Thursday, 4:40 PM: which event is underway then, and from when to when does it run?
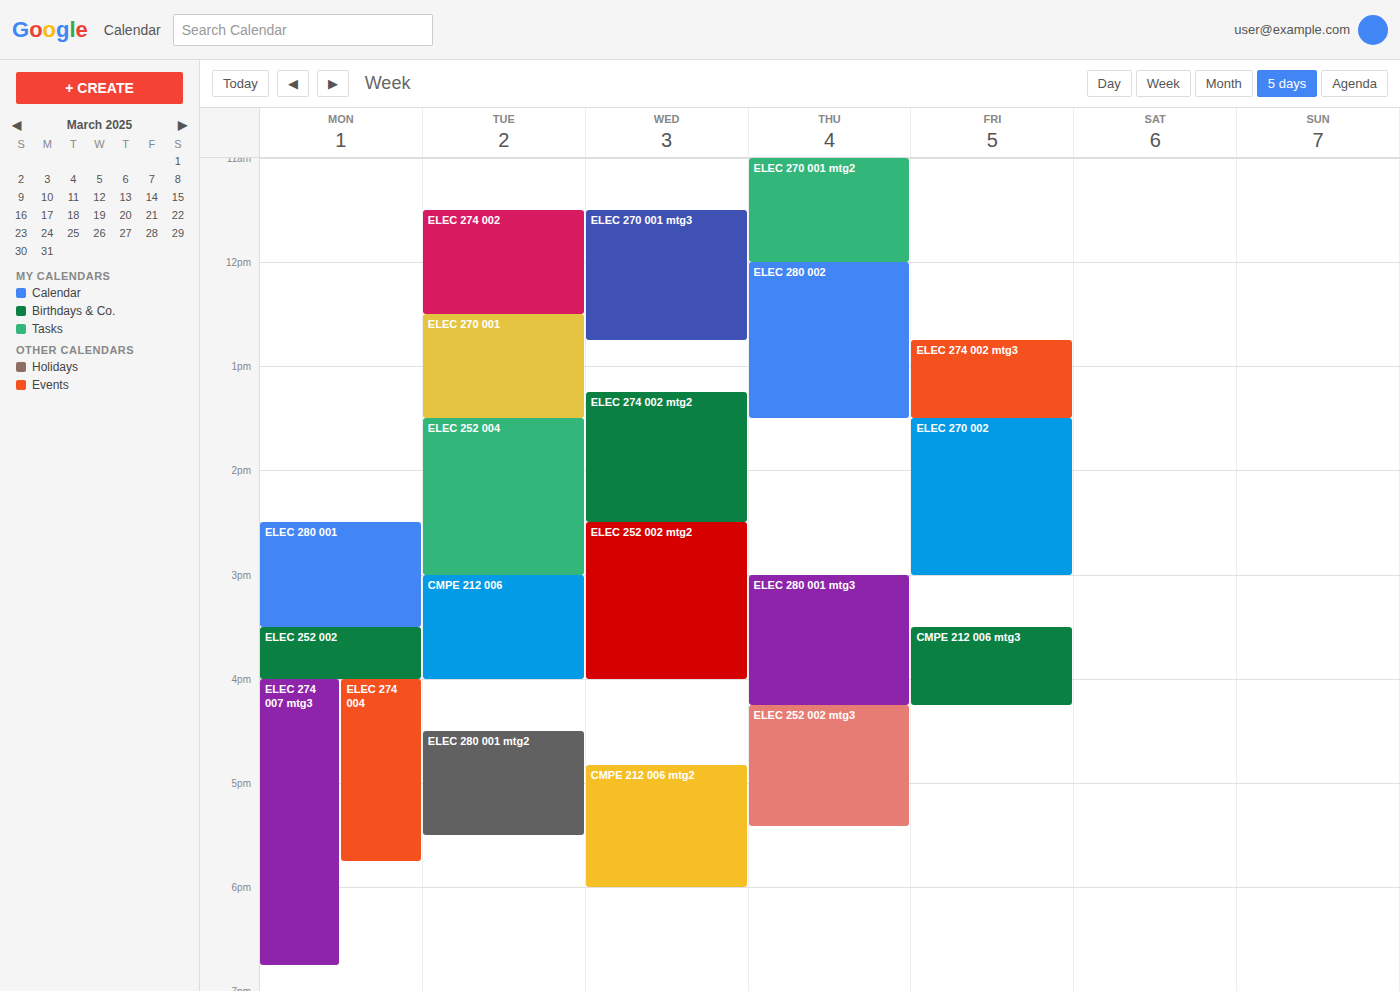
"ELEC 252 002 mtg3", 4:15 PM to 5:25 PM